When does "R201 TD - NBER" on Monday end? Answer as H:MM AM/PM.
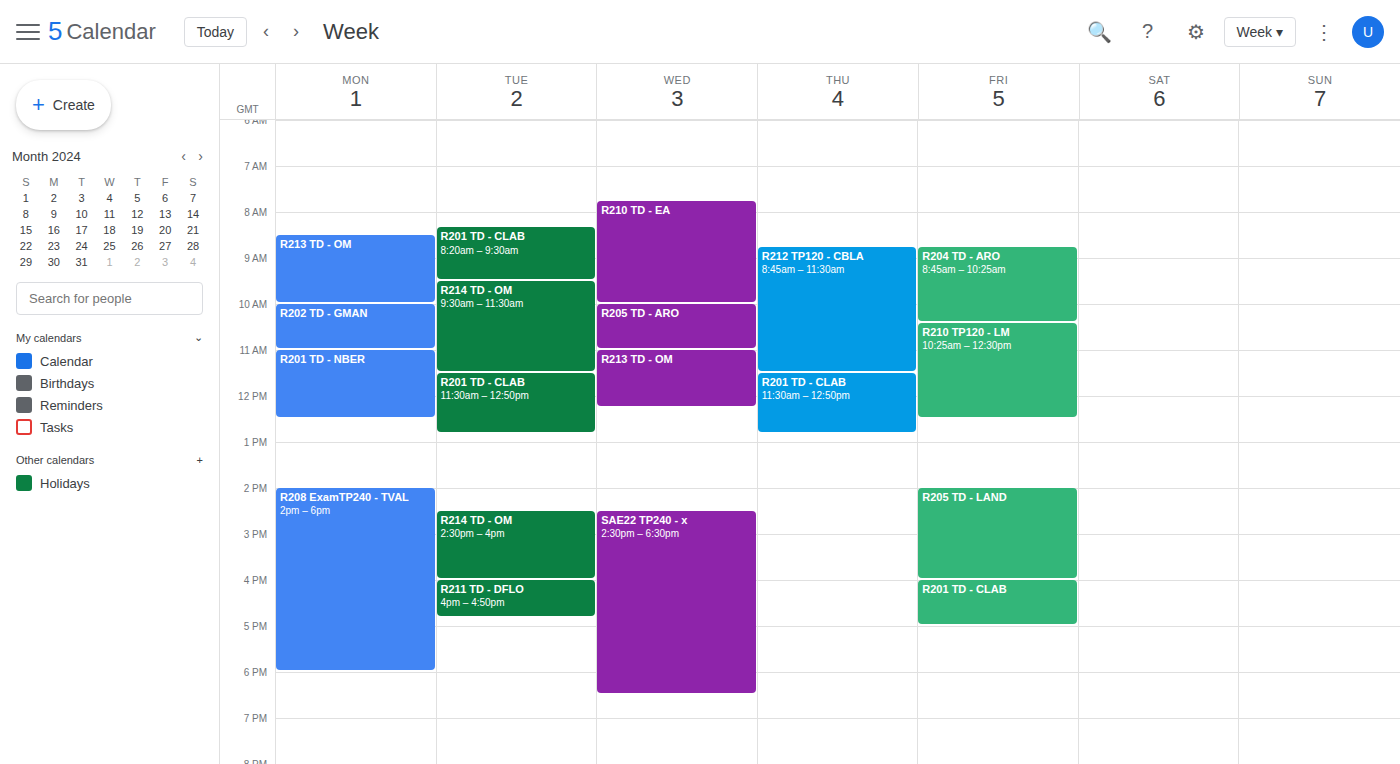
12:30 PM